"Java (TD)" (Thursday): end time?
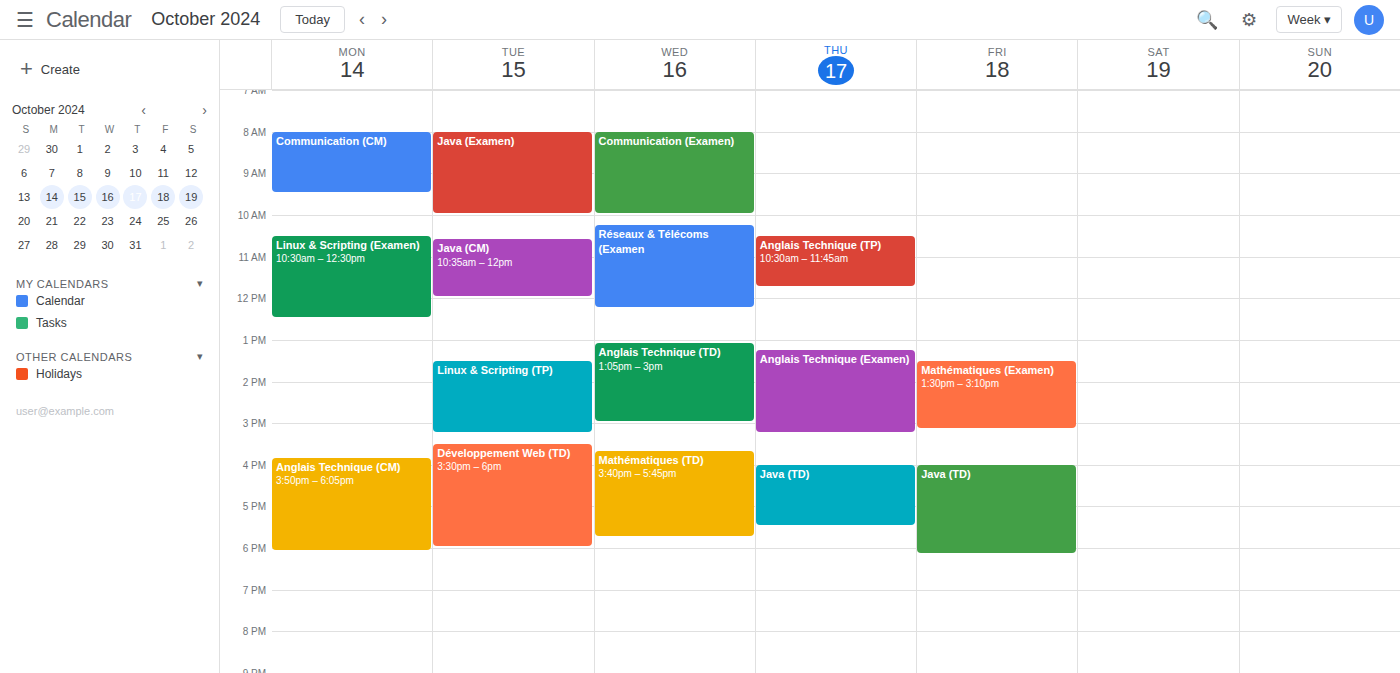
5:30 PM